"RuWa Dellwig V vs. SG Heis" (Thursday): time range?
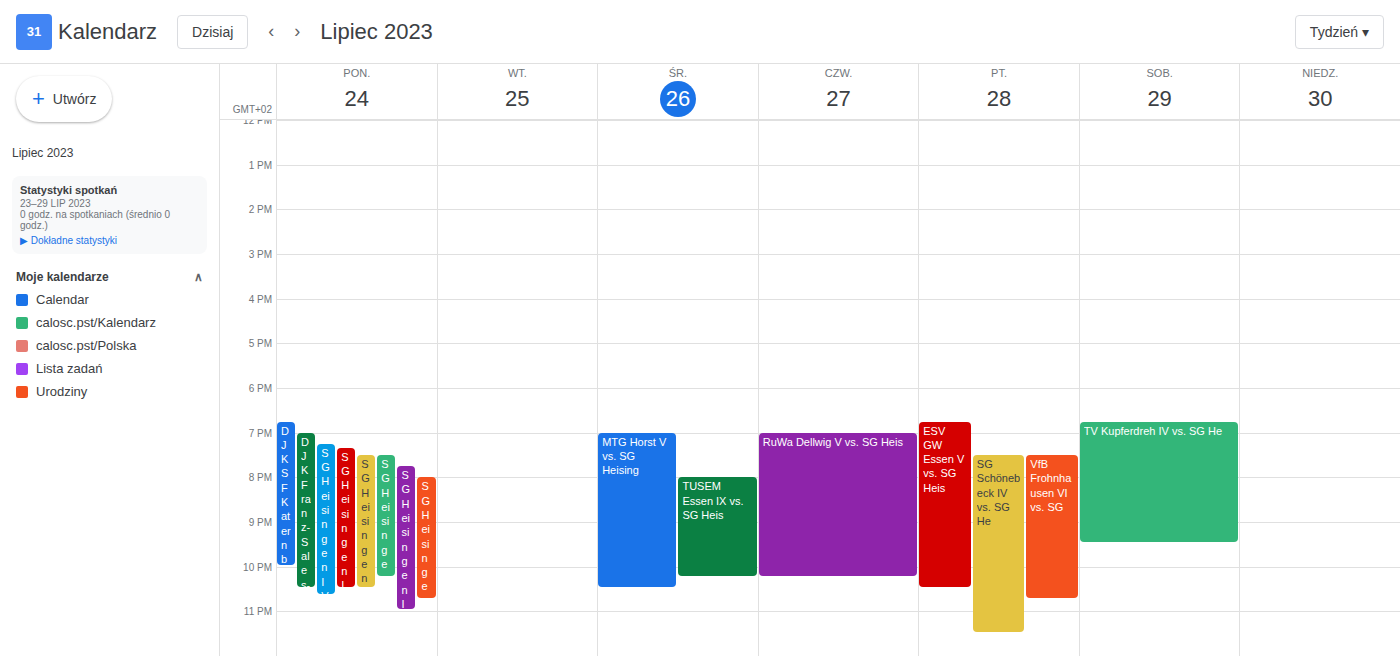
7:00 PM to 10:15 PM